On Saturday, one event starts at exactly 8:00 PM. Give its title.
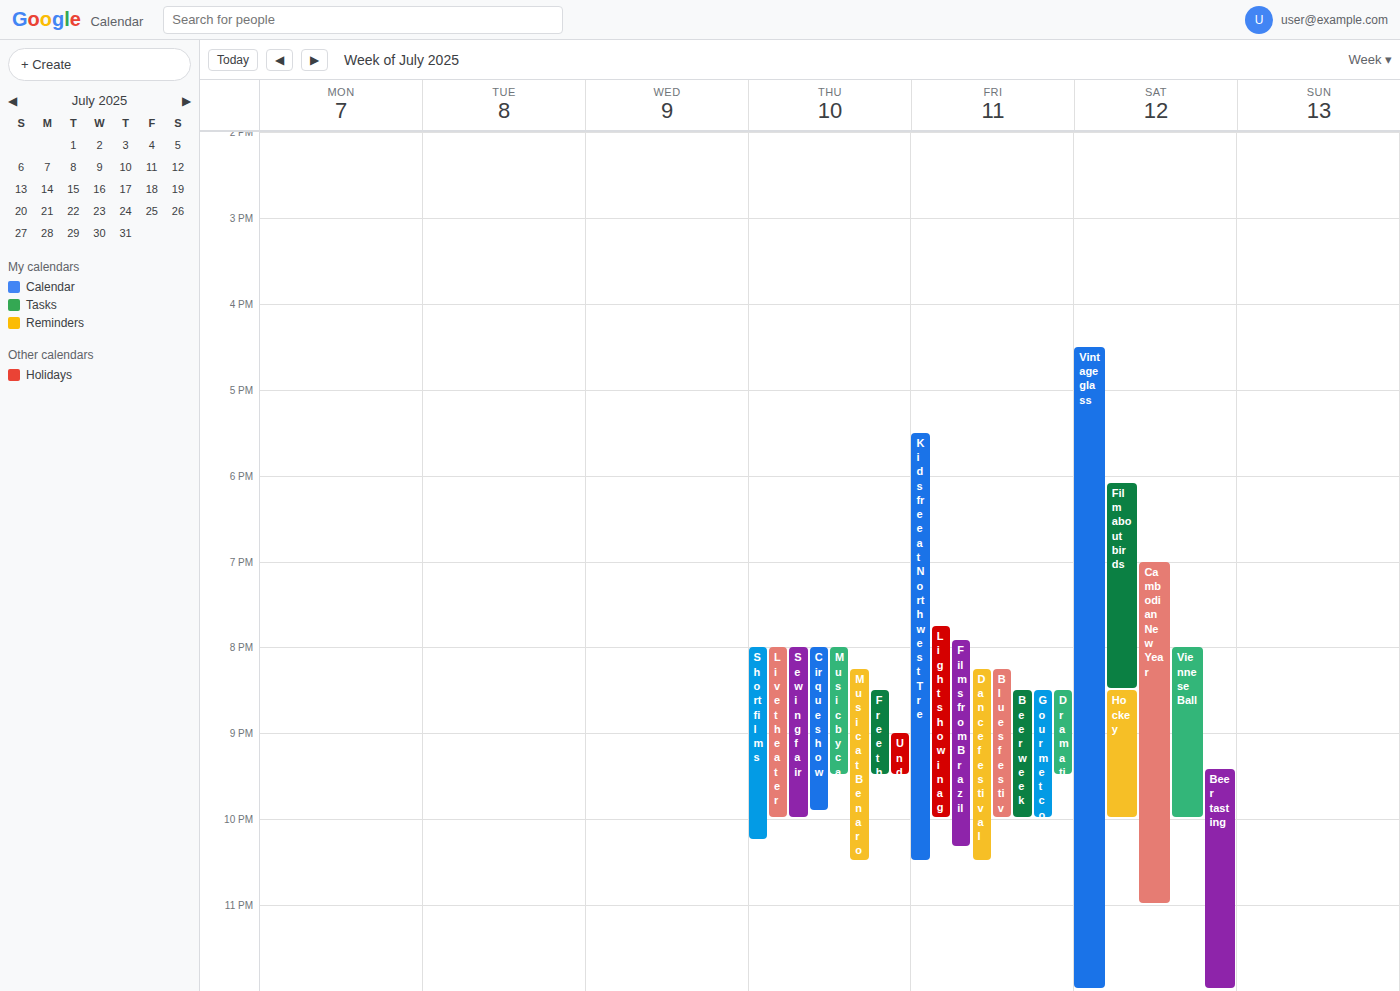
"Viennese Ball"